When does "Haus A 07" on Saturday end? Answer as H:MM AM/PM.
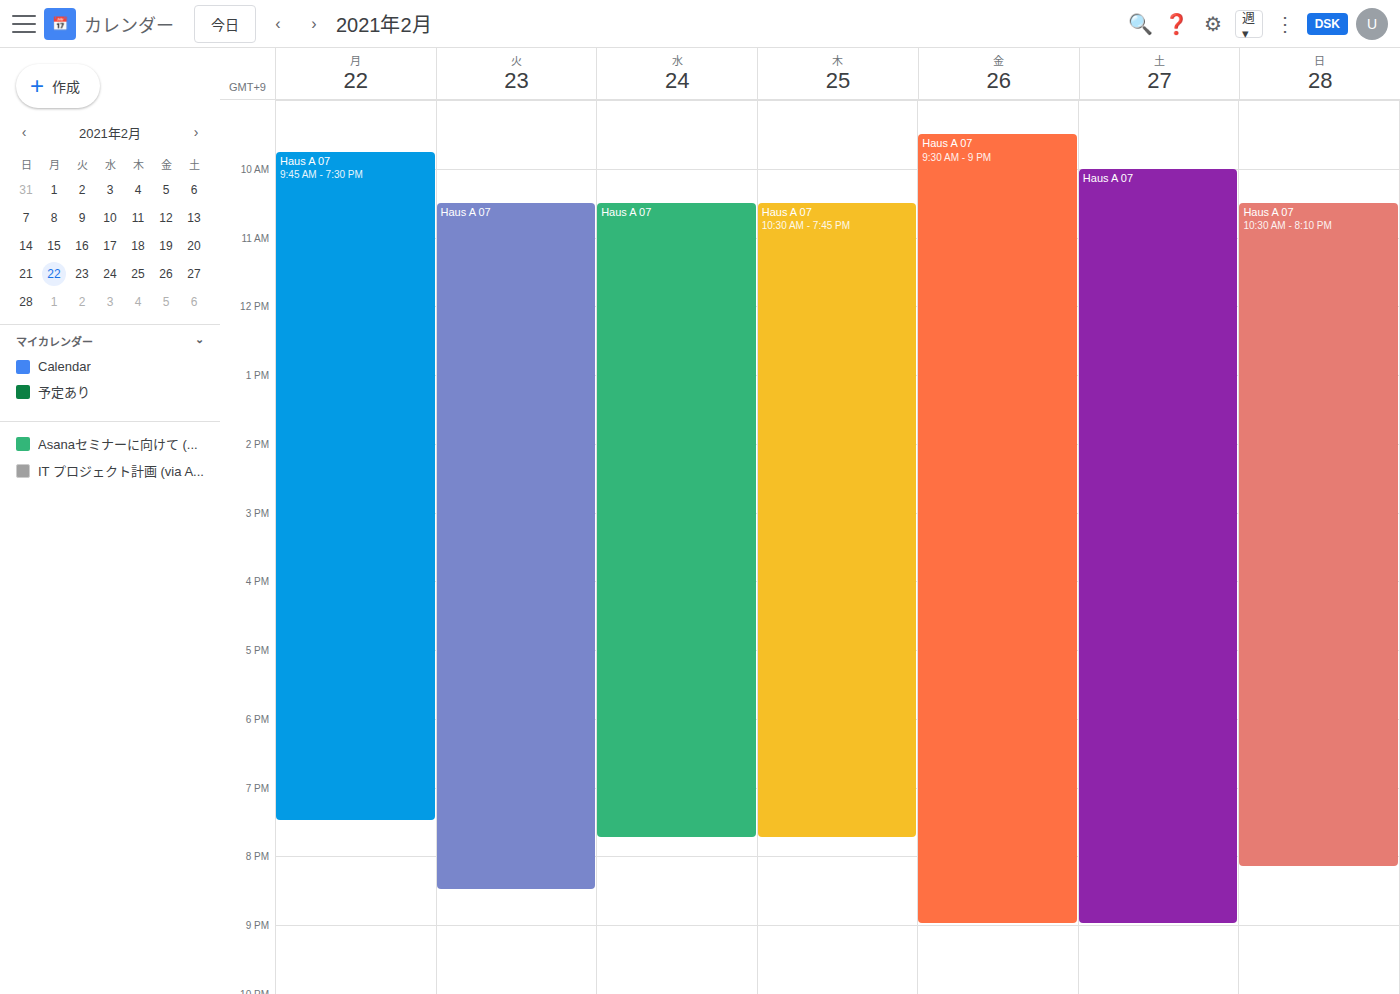
9:00 PM